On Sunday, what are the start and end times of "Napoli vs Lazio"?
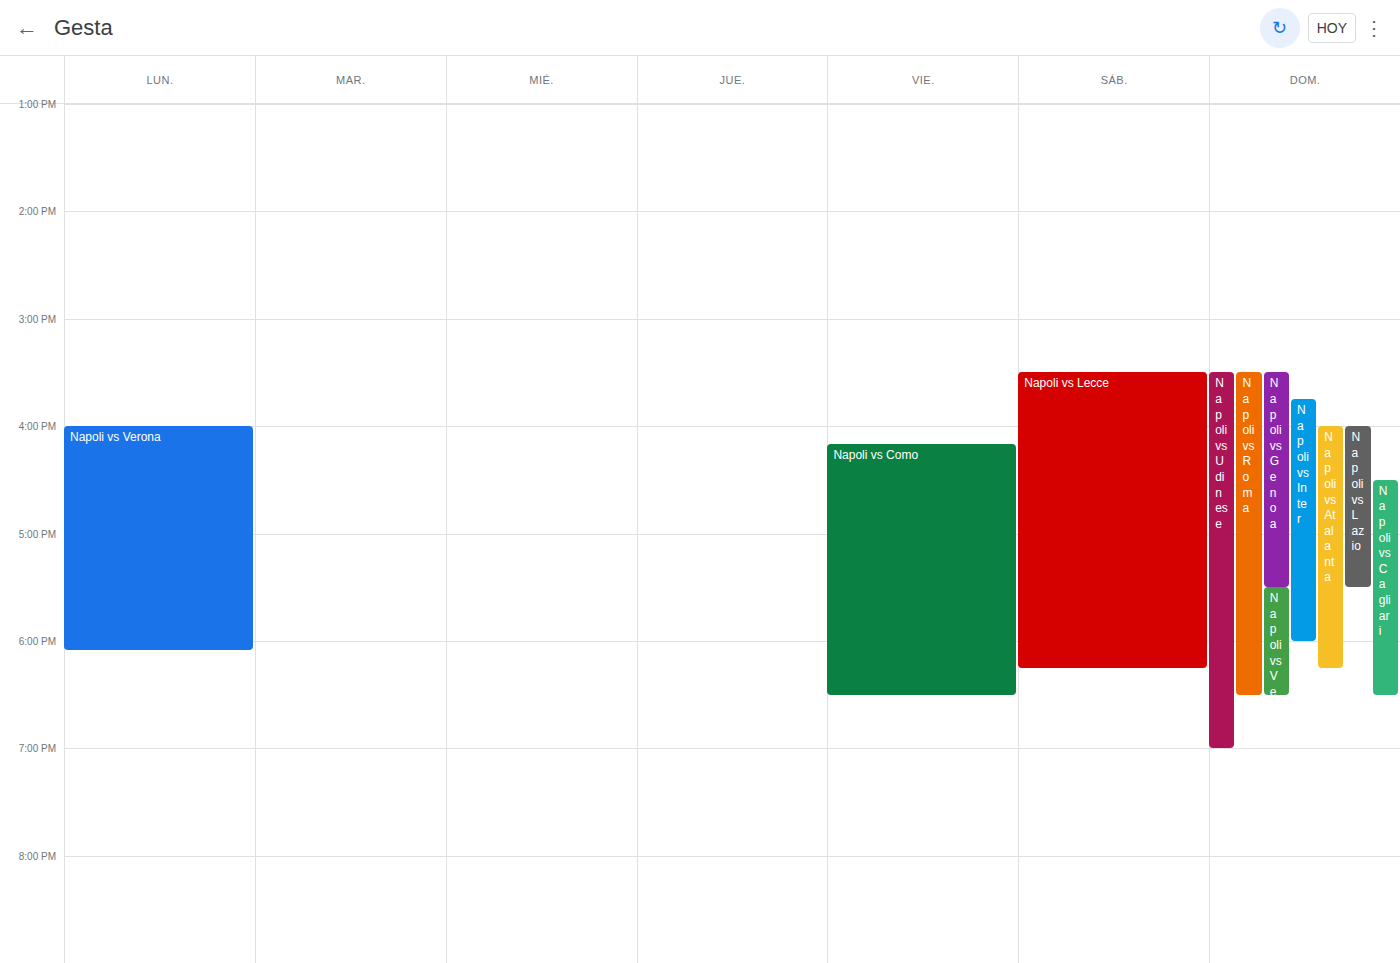
4:00 PM to 5:30 PM